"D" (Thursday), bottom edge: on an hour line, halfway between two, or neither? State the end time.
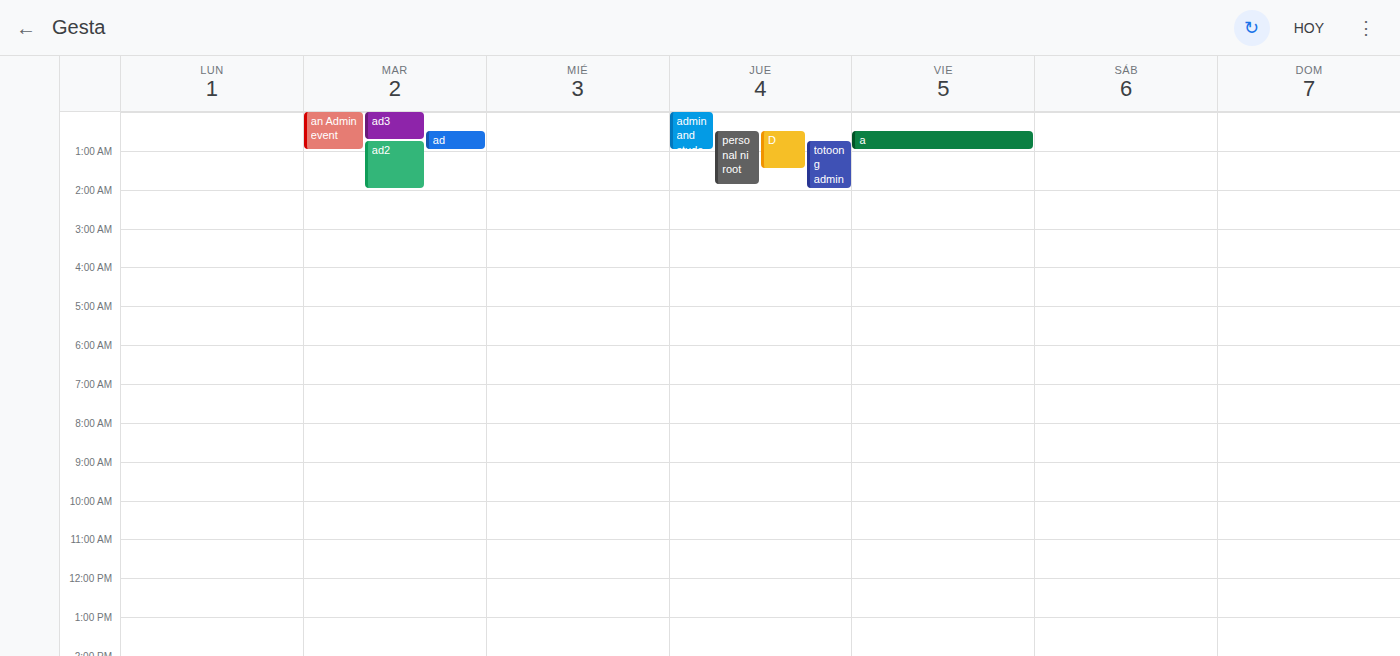
1:30 AM -- halfway between the 1 AM and 2 AM lines.